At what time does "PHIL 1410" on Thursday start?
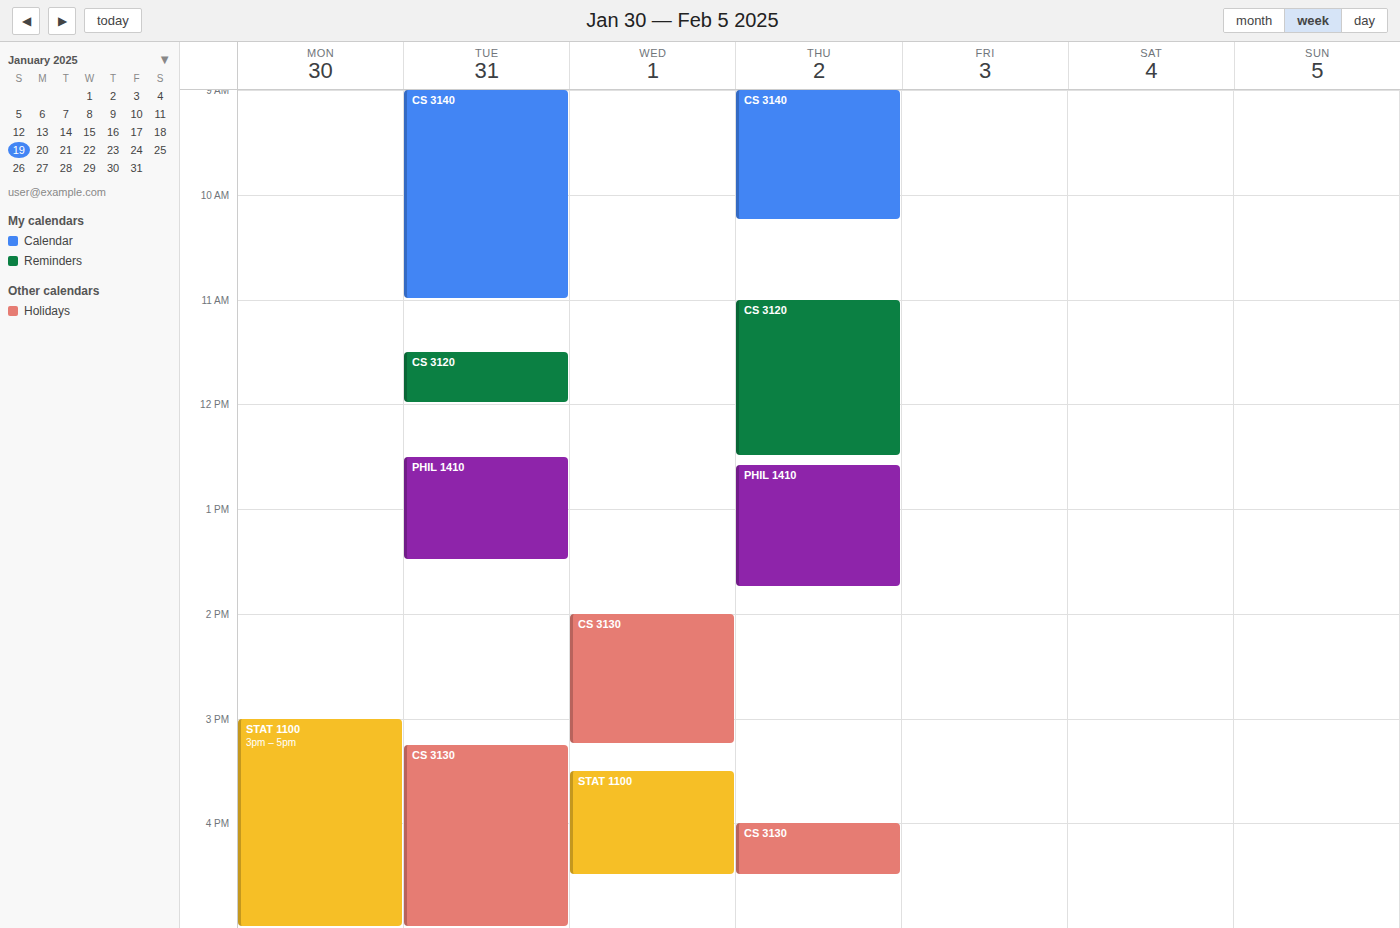
12:35 PM